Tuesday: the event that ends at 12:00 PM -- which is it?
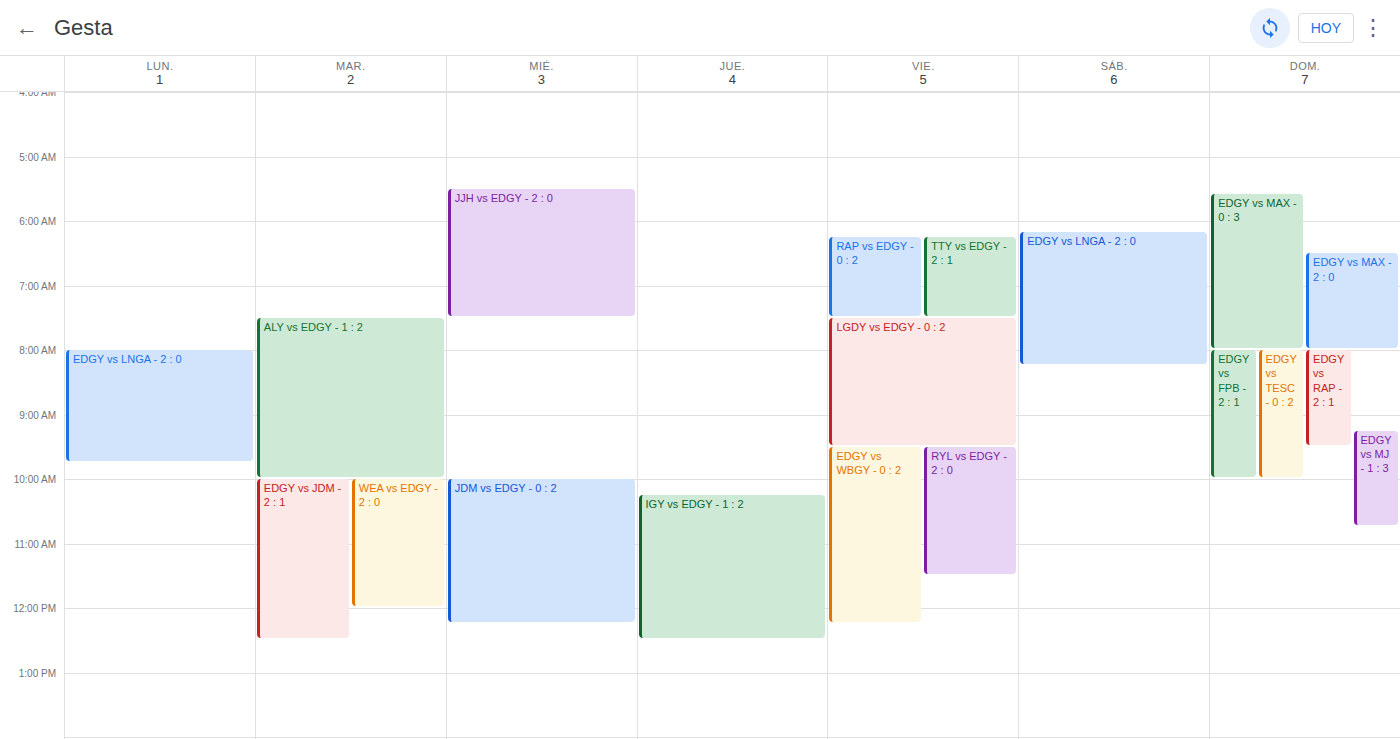
"WEA vs EDGY - 2 : 0"